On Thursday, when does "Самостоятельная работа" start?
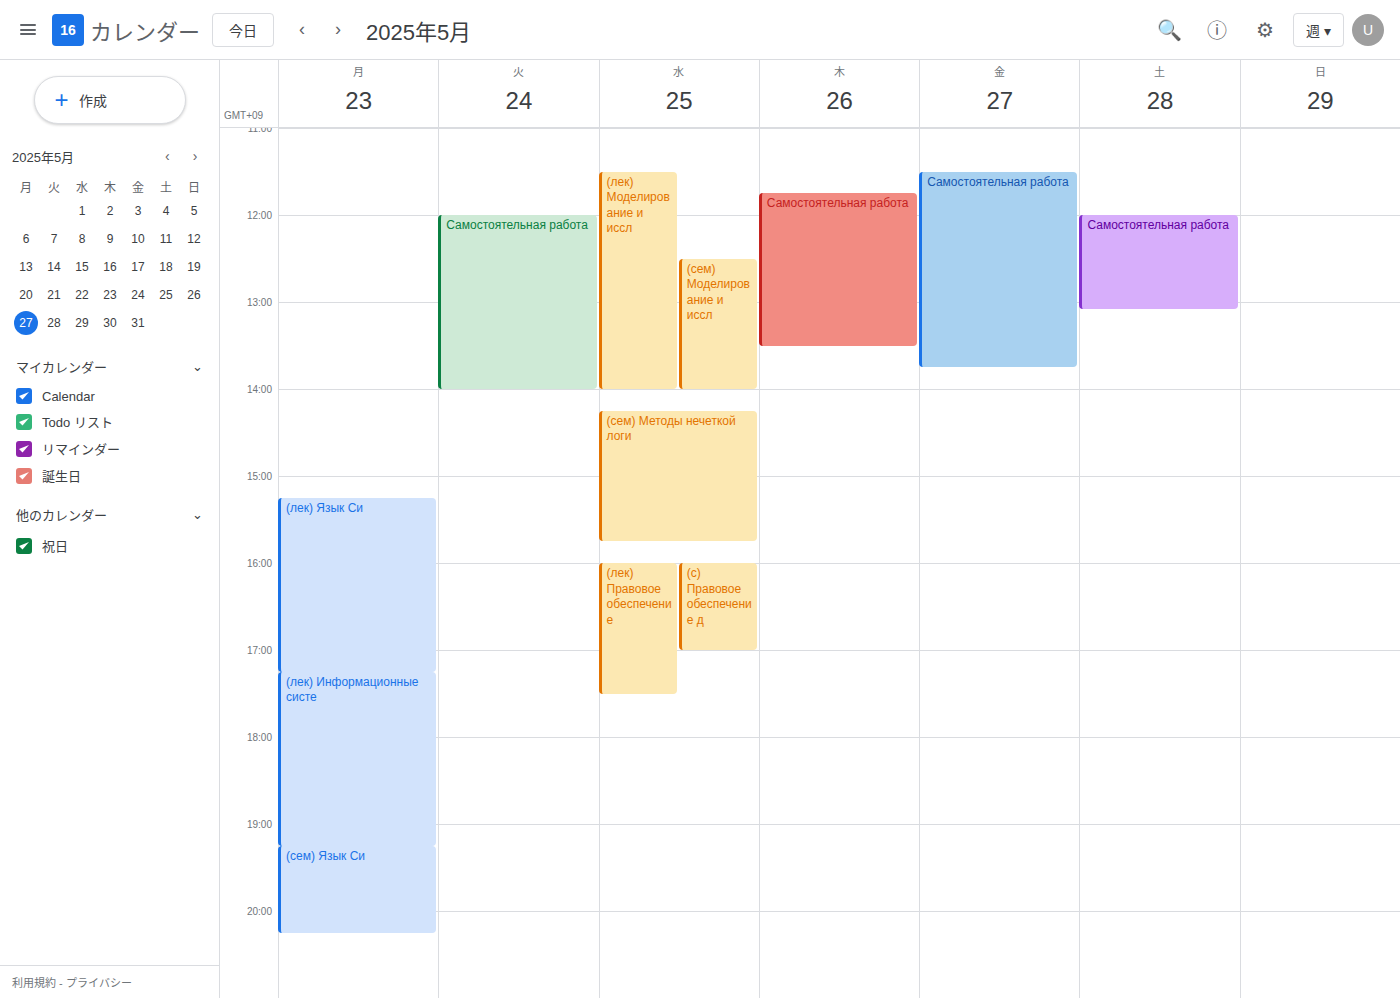
11:45 AM